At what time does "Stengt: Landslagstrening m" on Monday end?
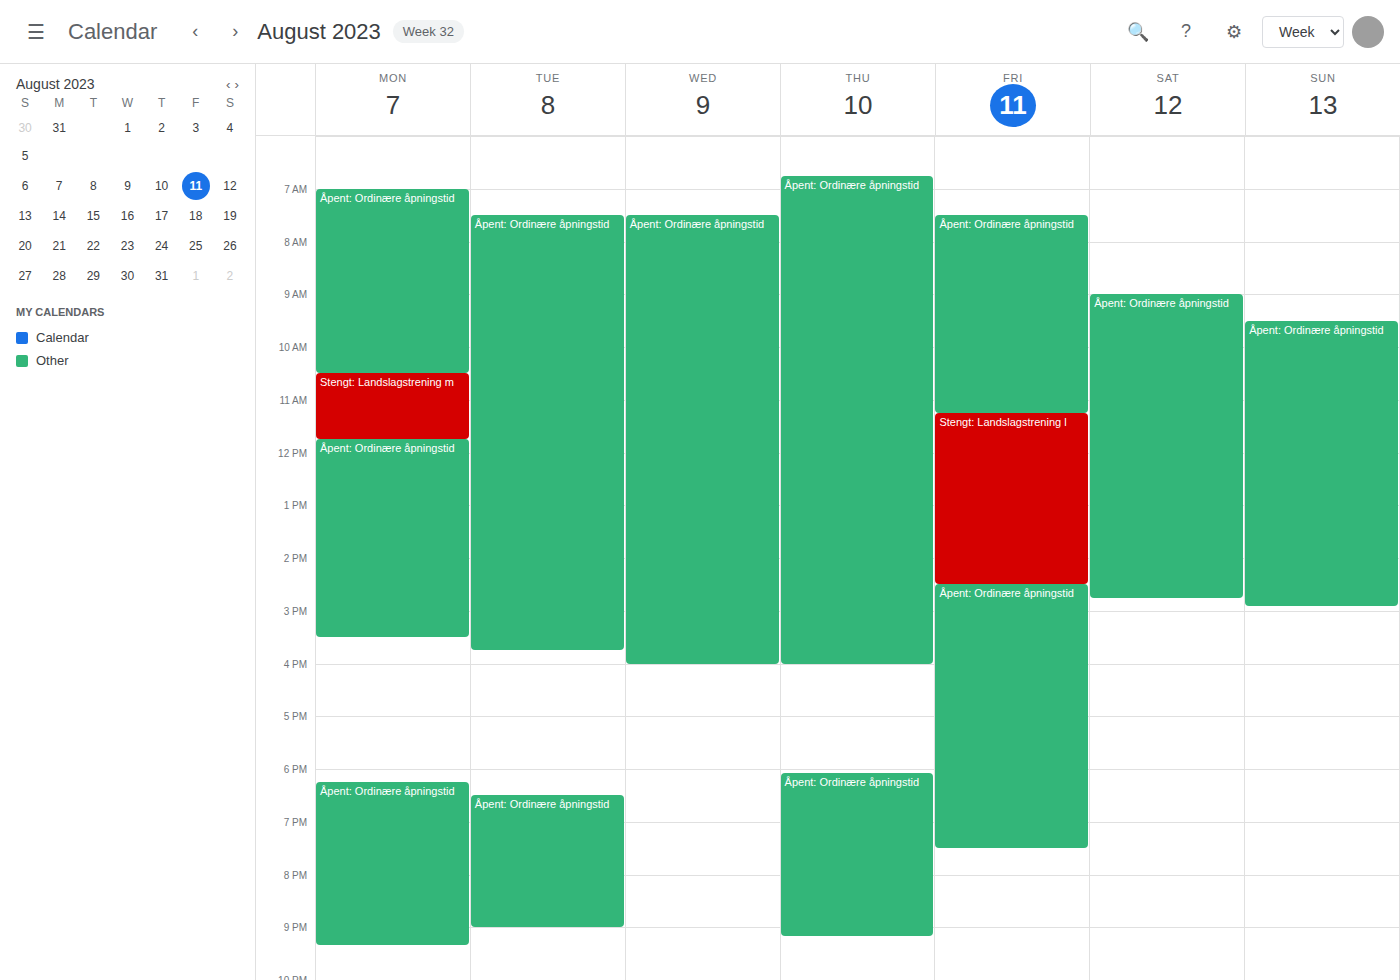
11:45 AM